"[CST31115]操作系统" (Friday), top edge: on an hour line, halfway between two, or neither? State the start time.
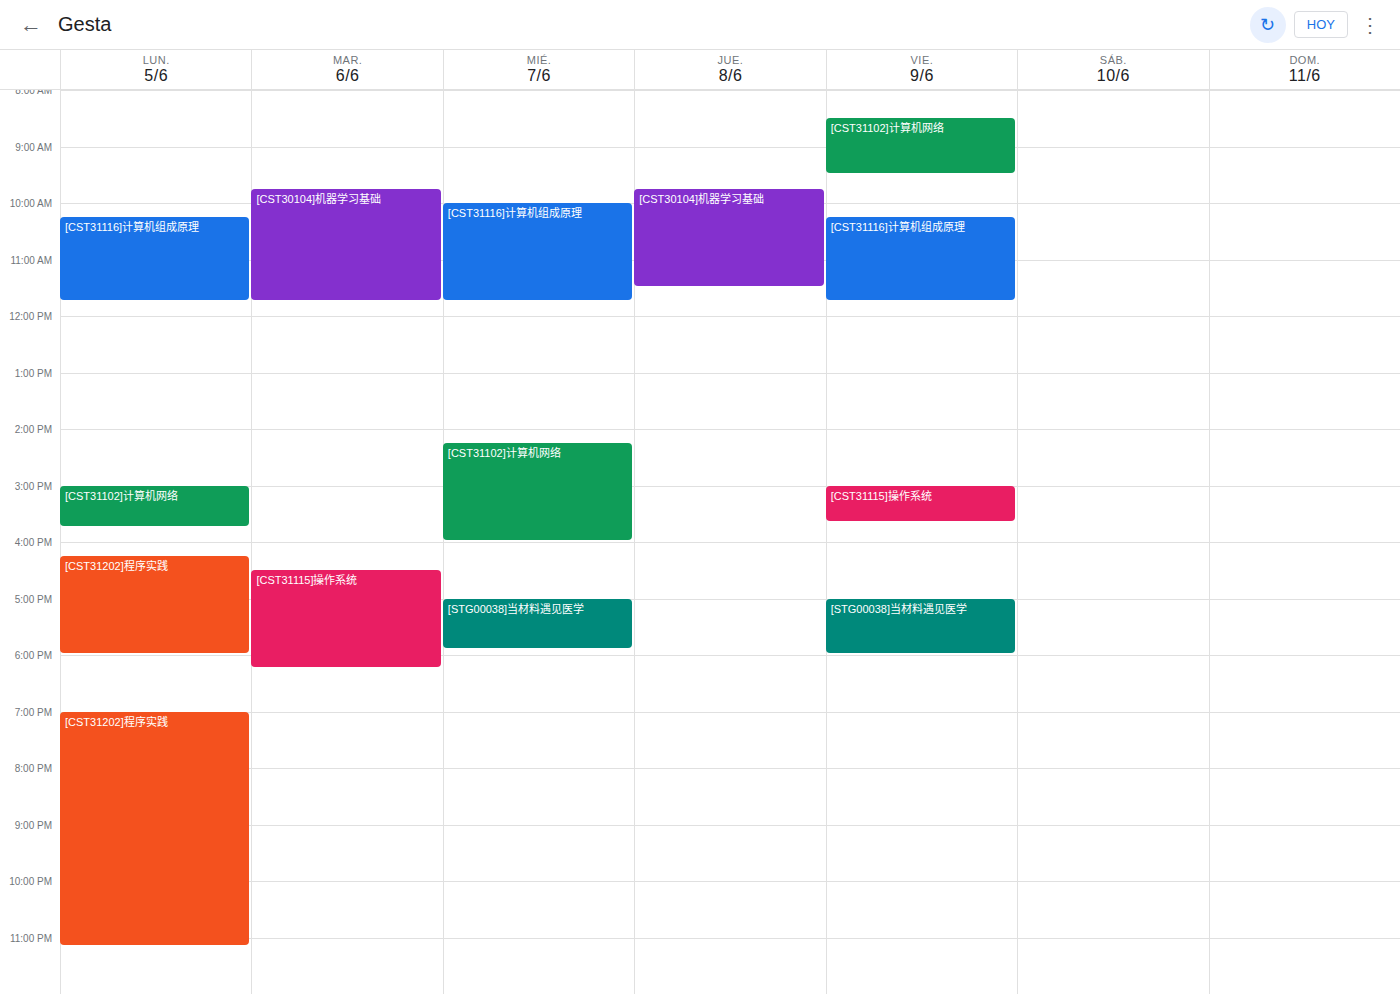
15:00 -- exactly on the 15:00 line.